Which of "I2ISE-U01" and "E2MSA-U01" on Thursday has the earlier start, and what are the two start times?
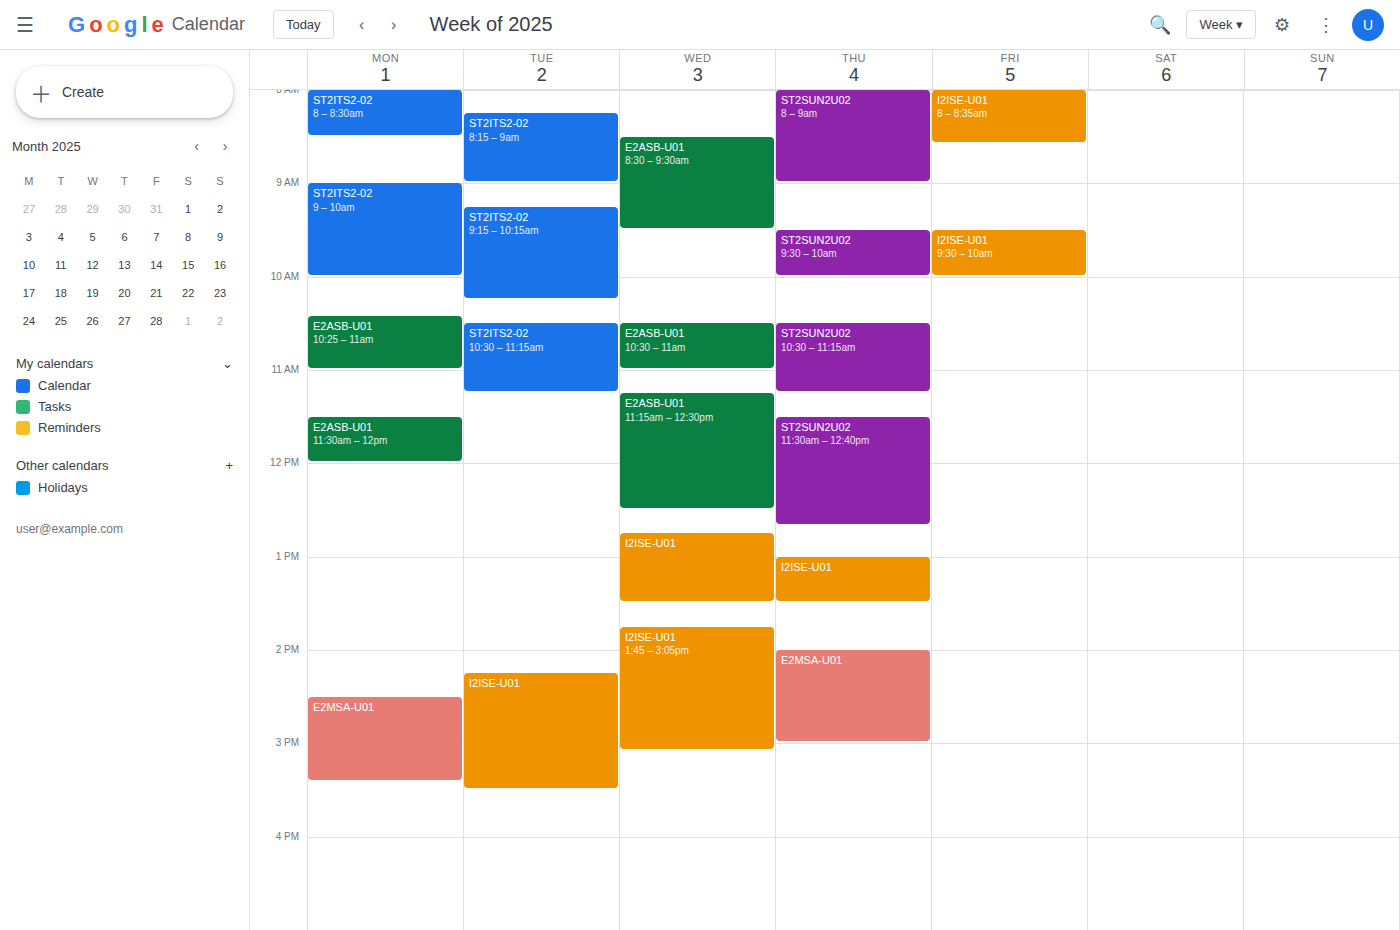
"I2ISE-U01" 1:00 PM; "E2MSA-U01" 2:00 PM.